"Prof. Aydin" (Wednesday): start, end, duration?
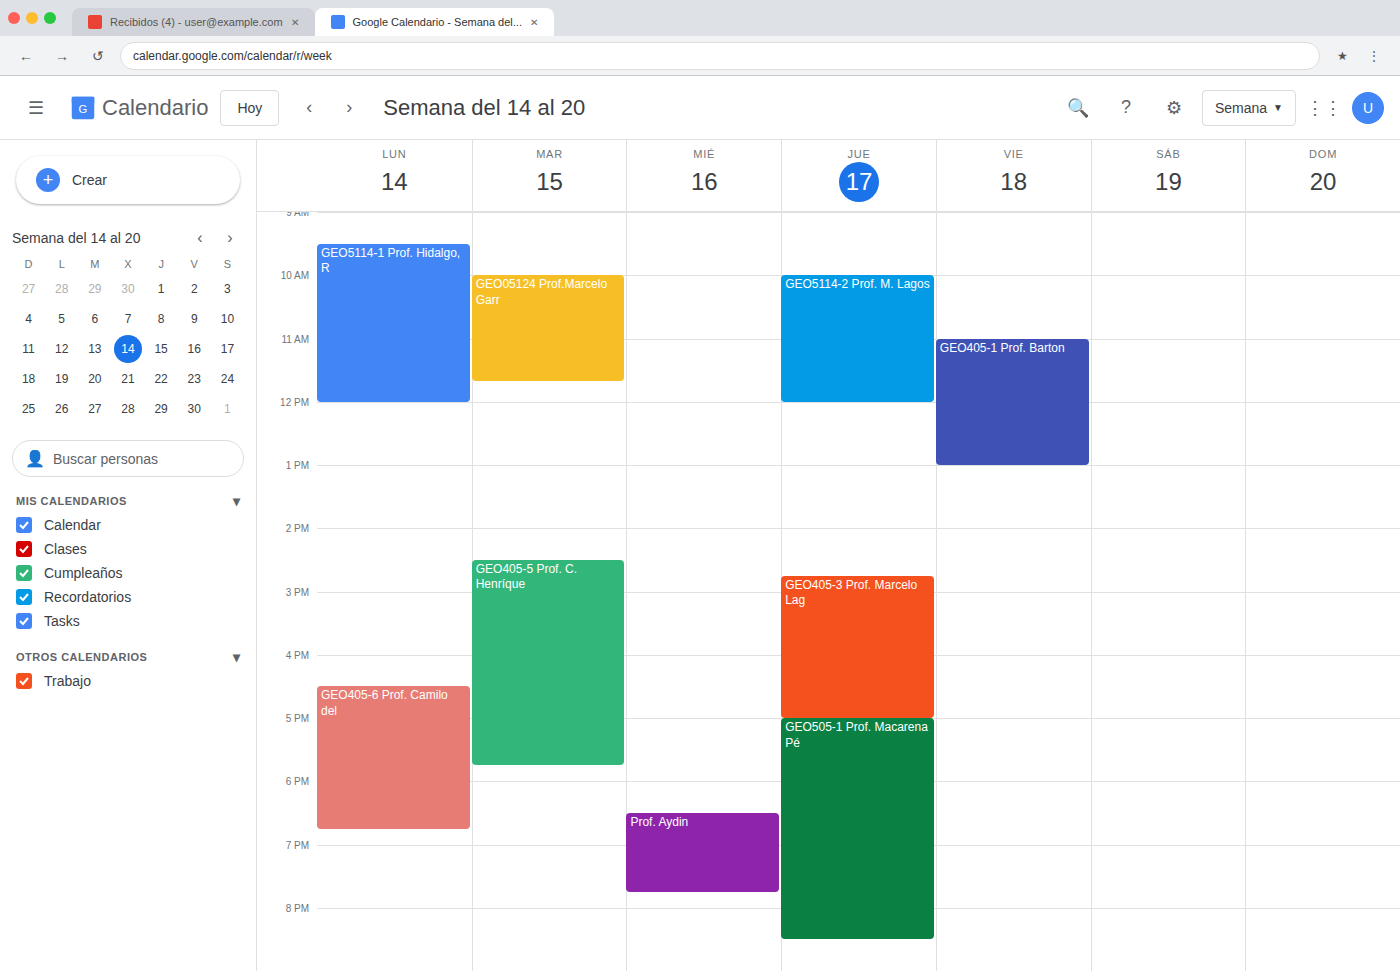
6:30 PM to 7:45 PM, 1 hour 15 minutes